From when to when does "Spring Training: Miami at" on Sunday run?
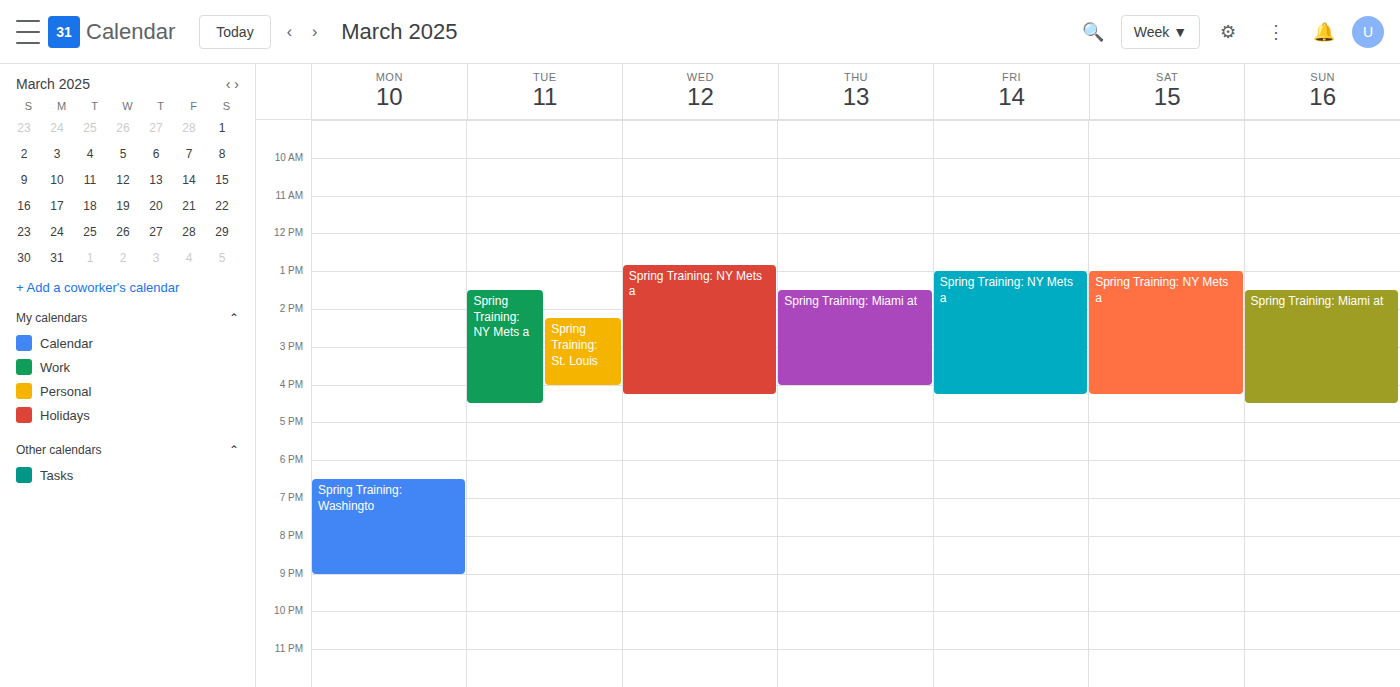
1:30 PM to 4:30 PM